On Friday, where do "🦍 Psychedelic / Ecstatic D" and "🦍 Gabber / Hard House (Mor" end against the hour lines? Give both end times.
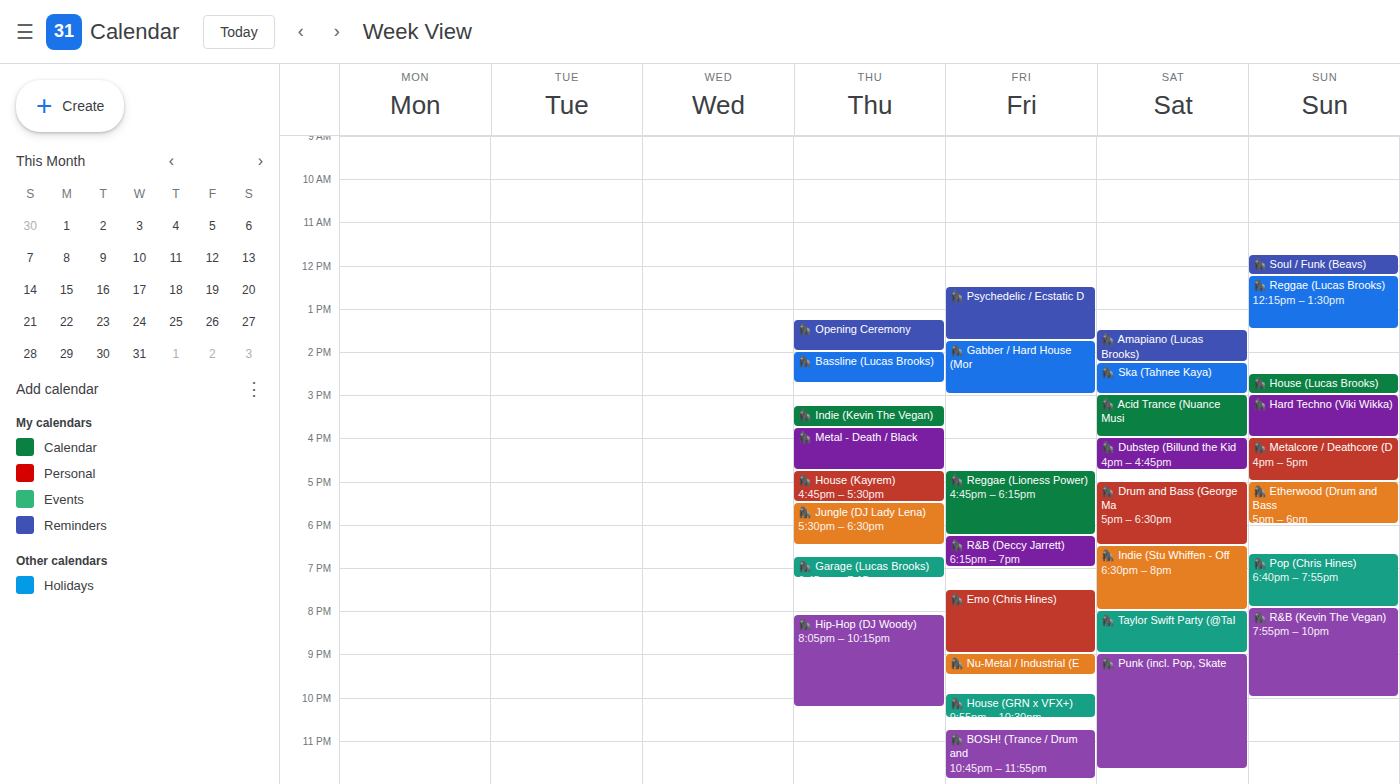
"🦍 Psychedelic / Ecstatic D": 1:45 PM, neither: three quarters of the way from the 1 PM line to the 2 PM line. "🦍 Gabber / Hard House (Mor": 3:00 PM, exactly on the 3 PM line.